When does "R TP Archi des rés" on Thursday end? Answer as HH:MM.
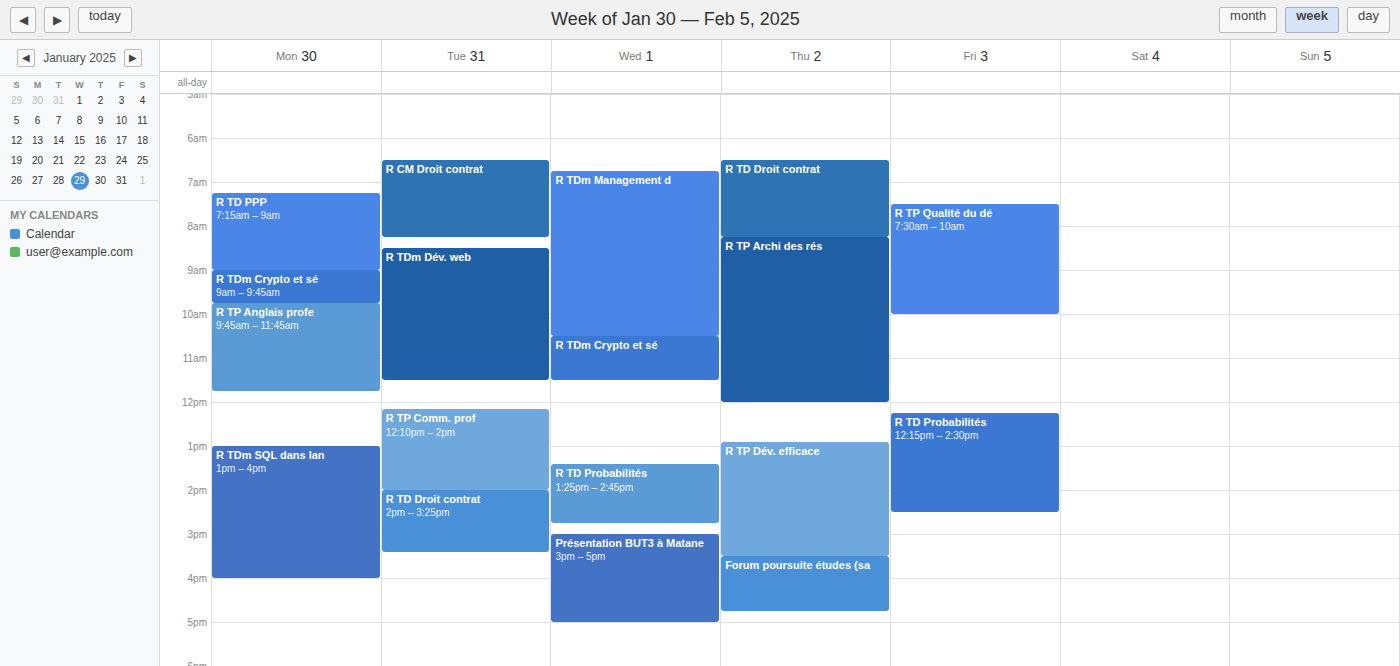
12:00